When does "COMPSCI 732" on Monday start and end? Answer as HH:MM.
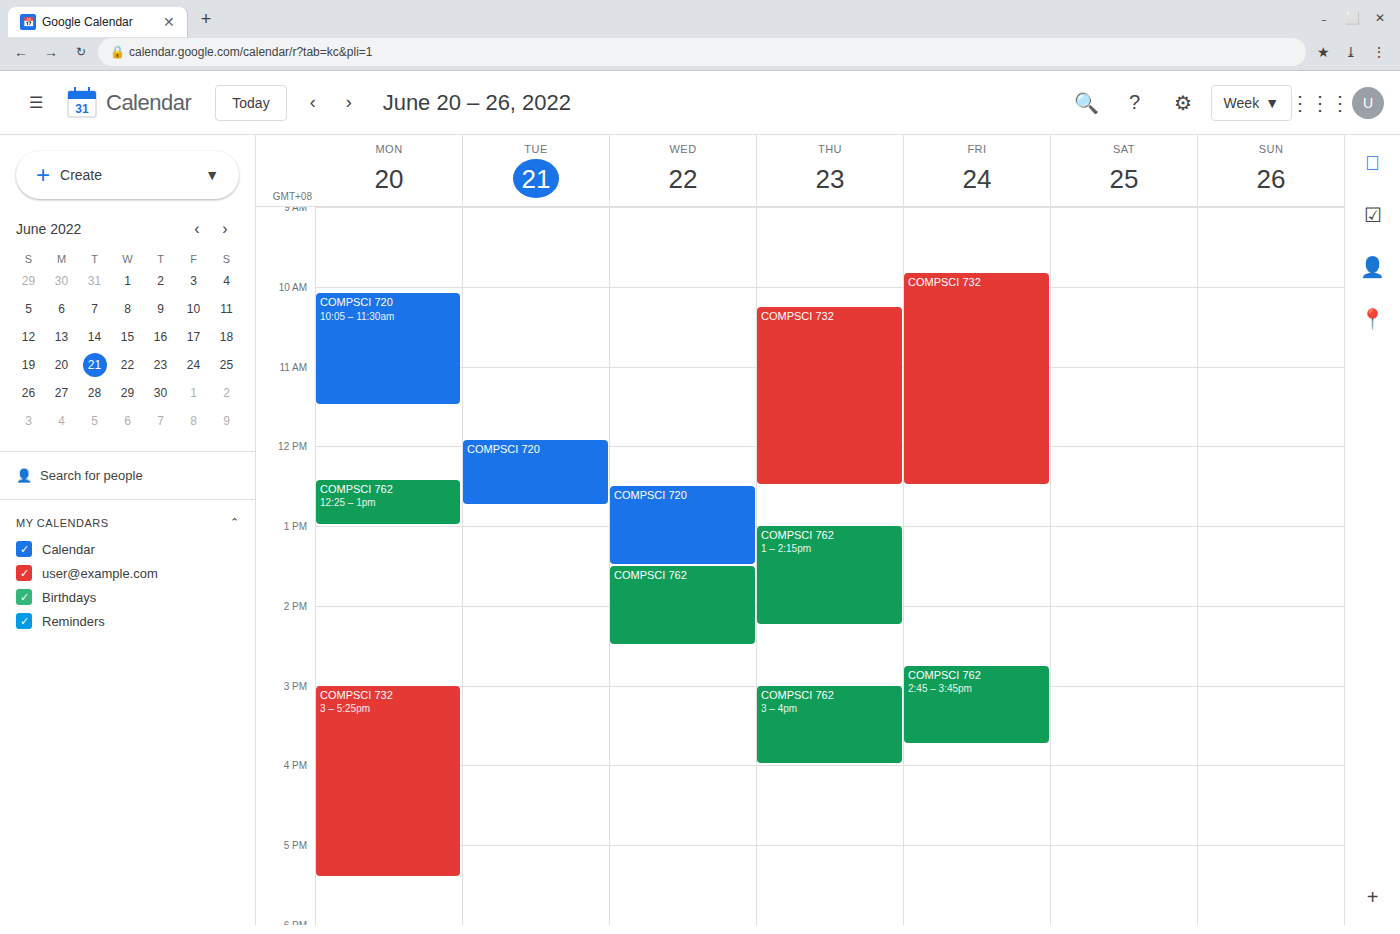
15:00 to 17:25